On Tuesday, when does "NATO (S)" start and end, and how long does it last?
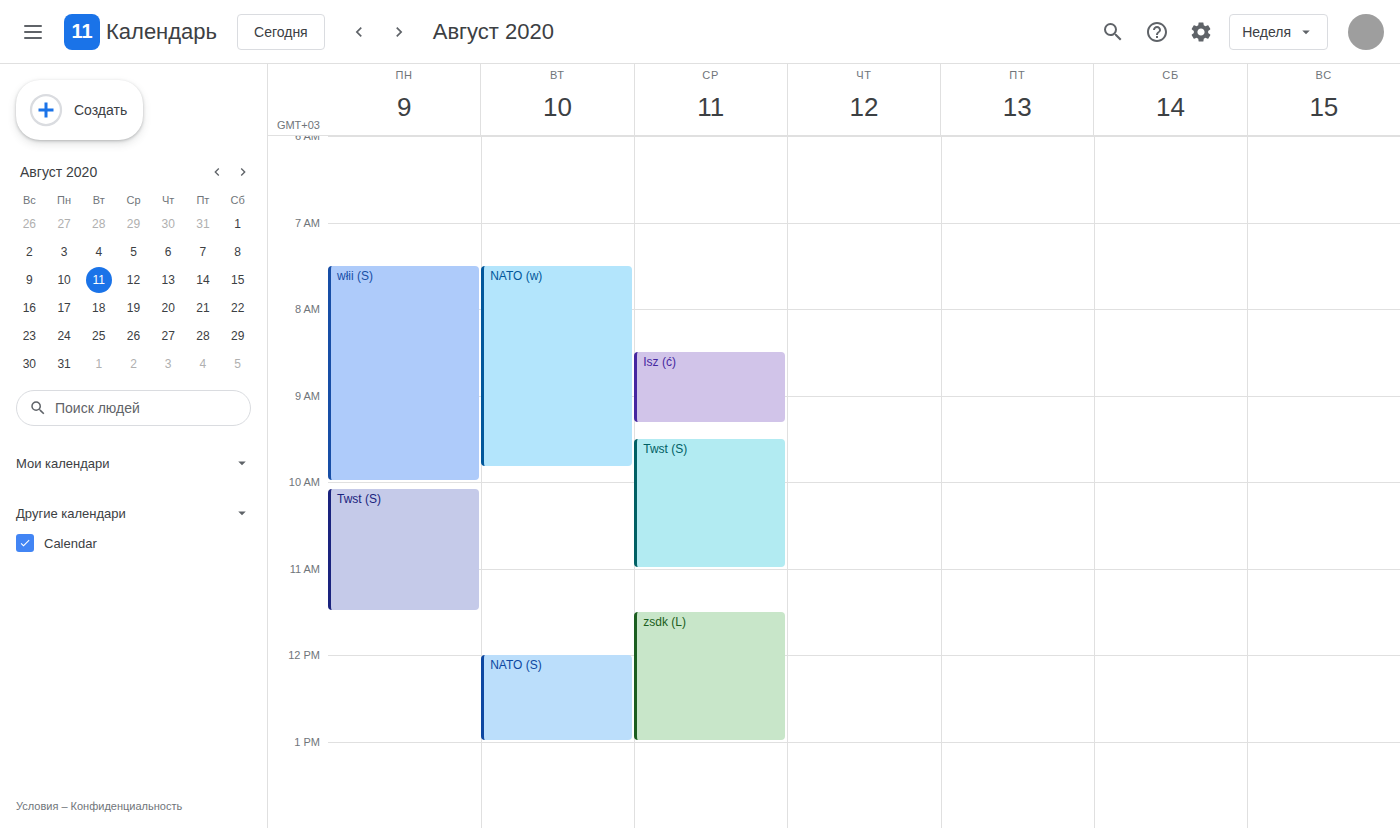
12:00 PM to 1:00 PM, 1 hour